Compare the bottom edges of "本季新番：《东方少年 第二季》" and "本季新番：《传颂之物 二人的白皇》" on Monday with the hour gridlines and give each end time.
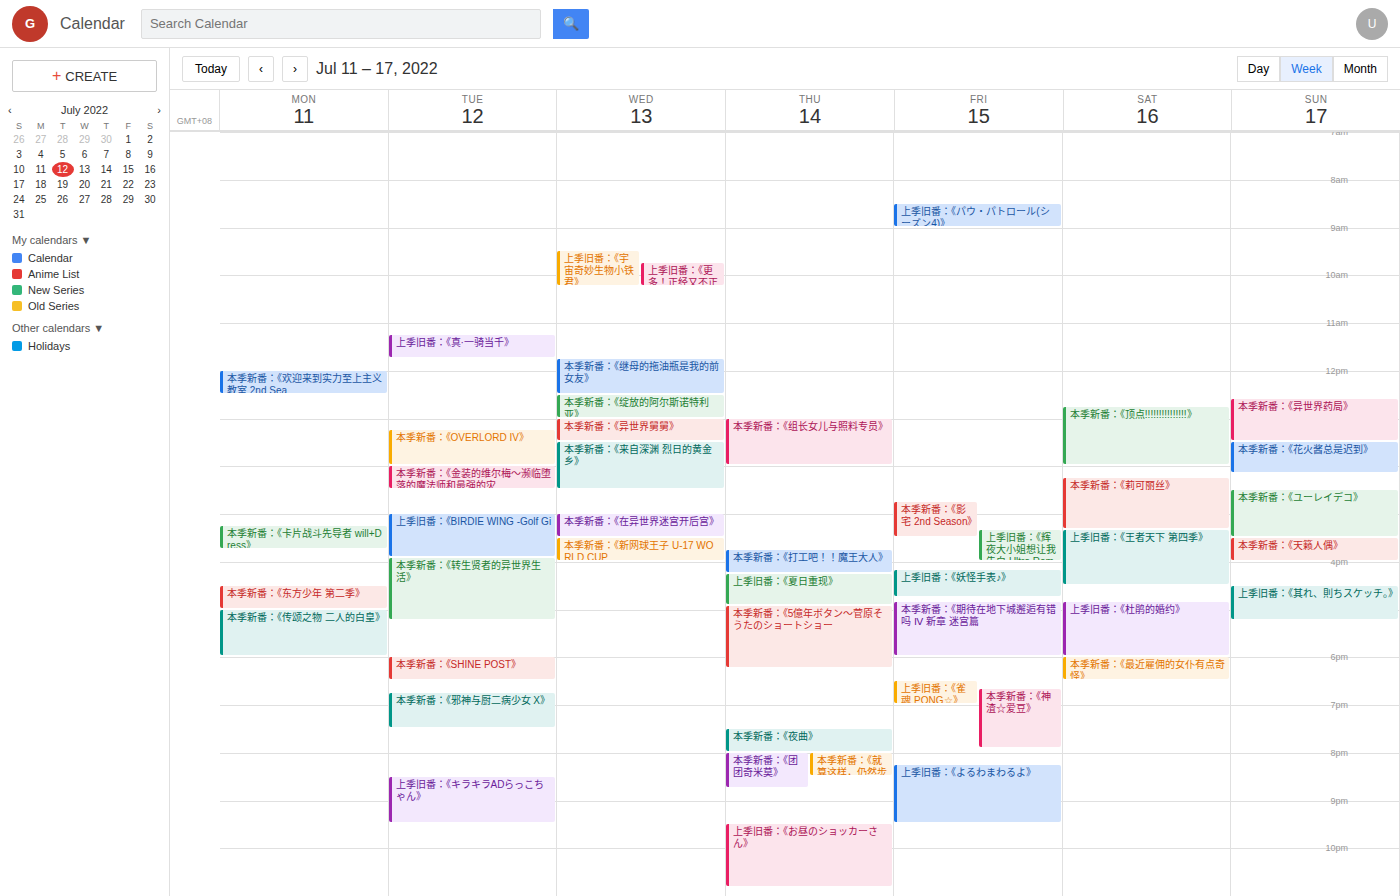
"本季新番：《东方少年 第二季》": 5:00 PM, exactly on the 5 PM line. "本季新番：《传颂之物 二人的白皇》": 6:00 PM, exactly on the 6 PM line.